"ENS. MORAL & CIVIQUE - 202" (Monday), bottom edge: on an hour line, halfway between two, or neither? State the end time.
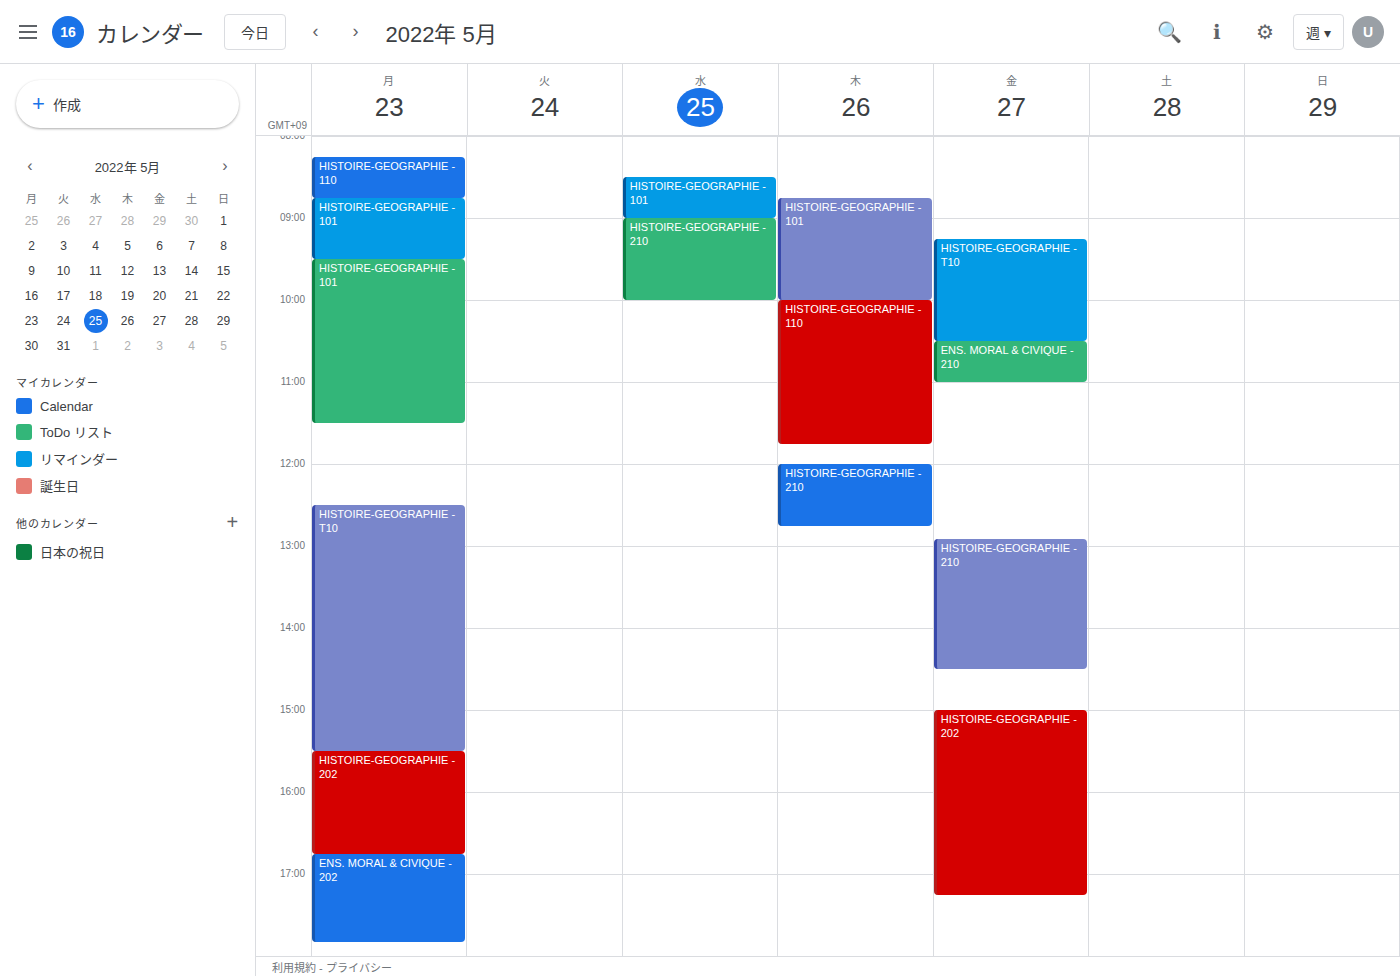
5:50 PM -- neither: 50 minutes below the 5 PM line and 10 minutes above the 6 PM line.